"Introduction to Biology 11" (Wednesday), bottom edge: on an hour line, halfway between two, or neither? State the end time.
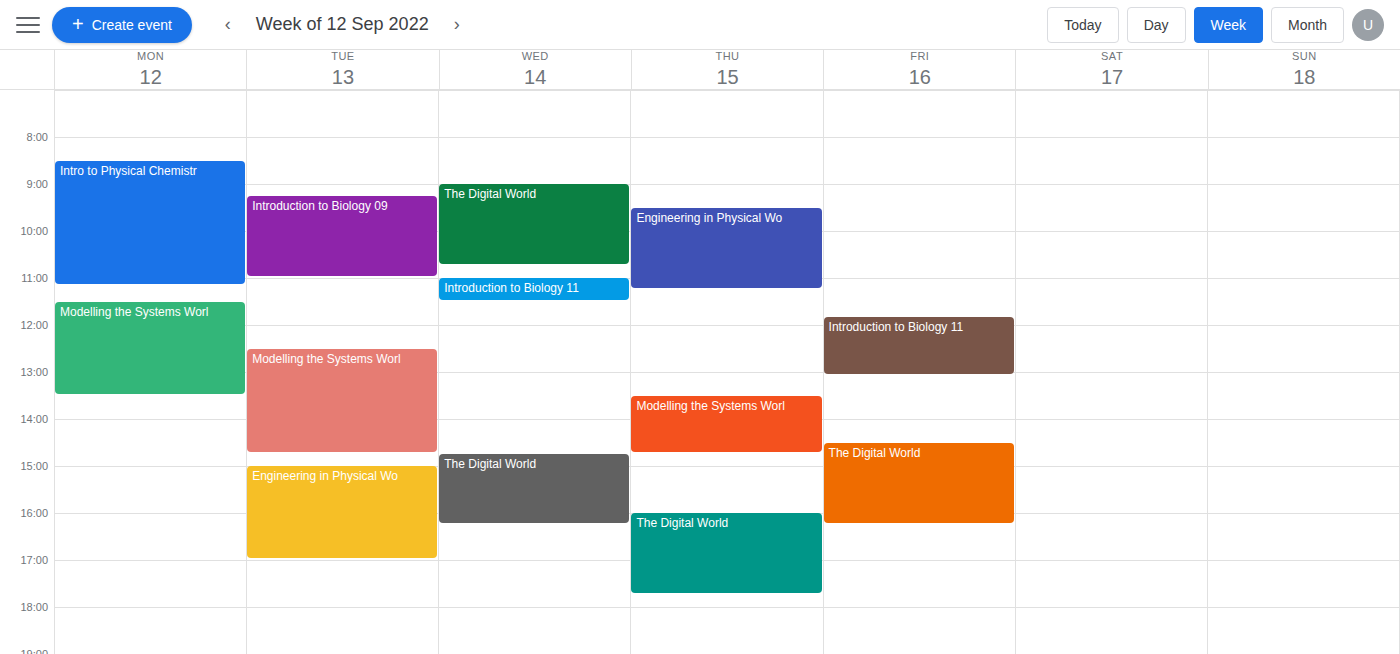
11:30 -- halfway between the 11:00 and 12:00 lines.